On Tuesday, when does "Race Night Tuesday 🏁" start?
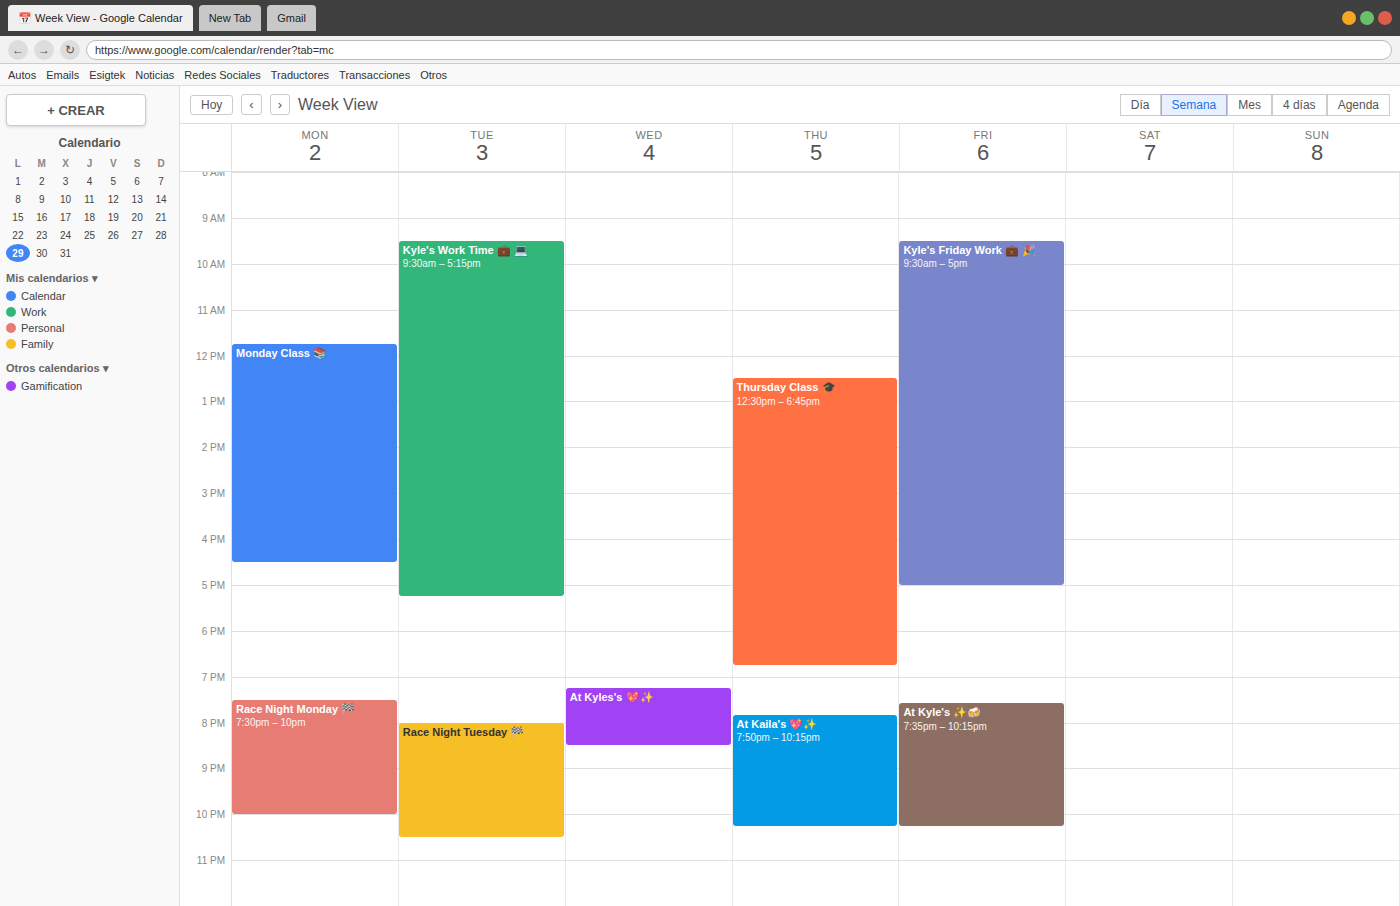
8:00 PM